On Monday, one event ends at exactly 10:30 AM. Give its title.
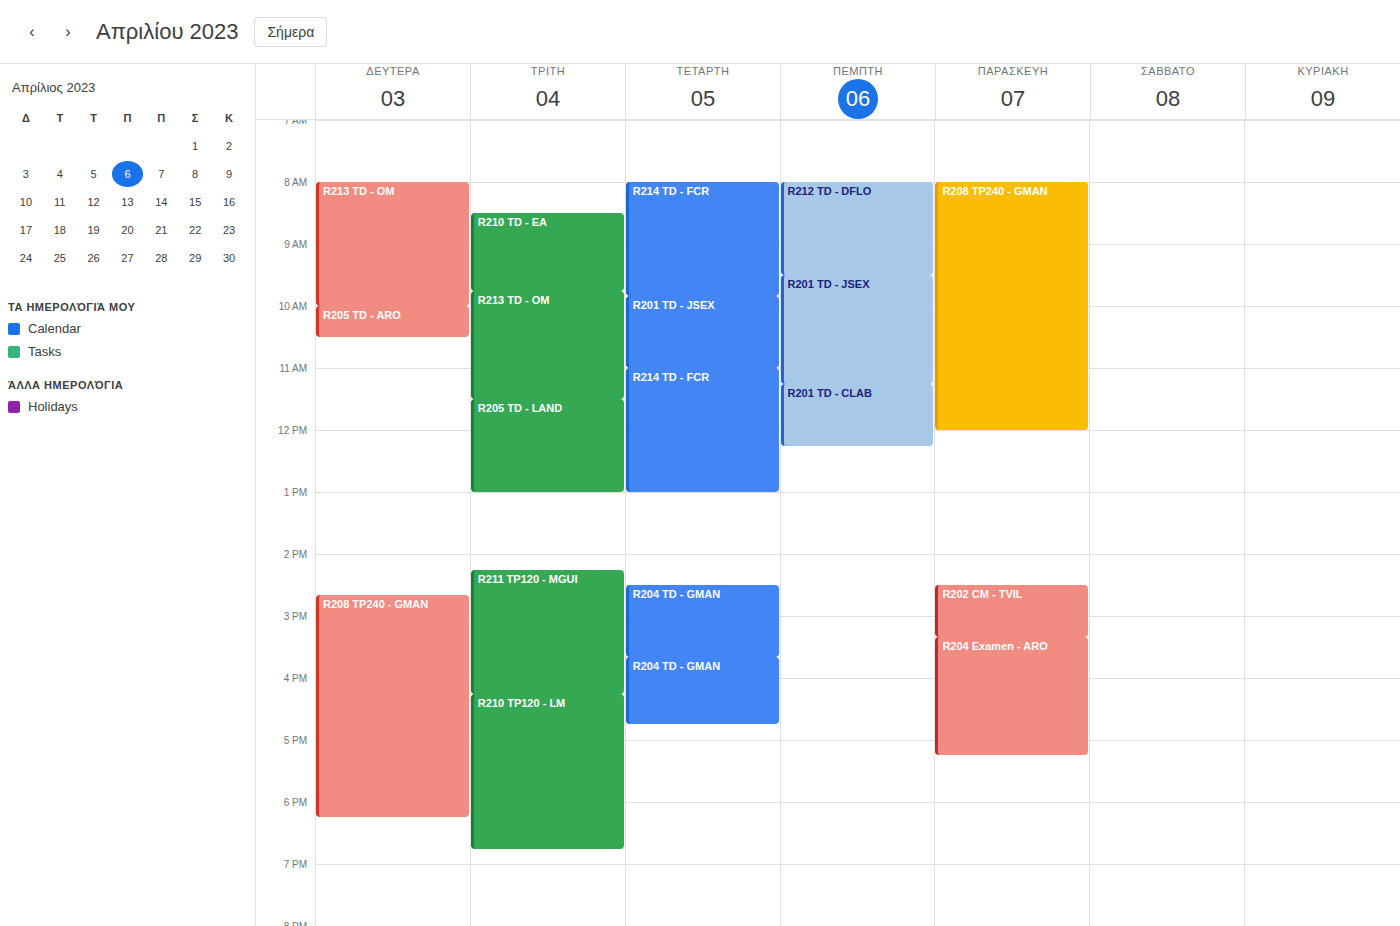
"R205 TD - ARO"